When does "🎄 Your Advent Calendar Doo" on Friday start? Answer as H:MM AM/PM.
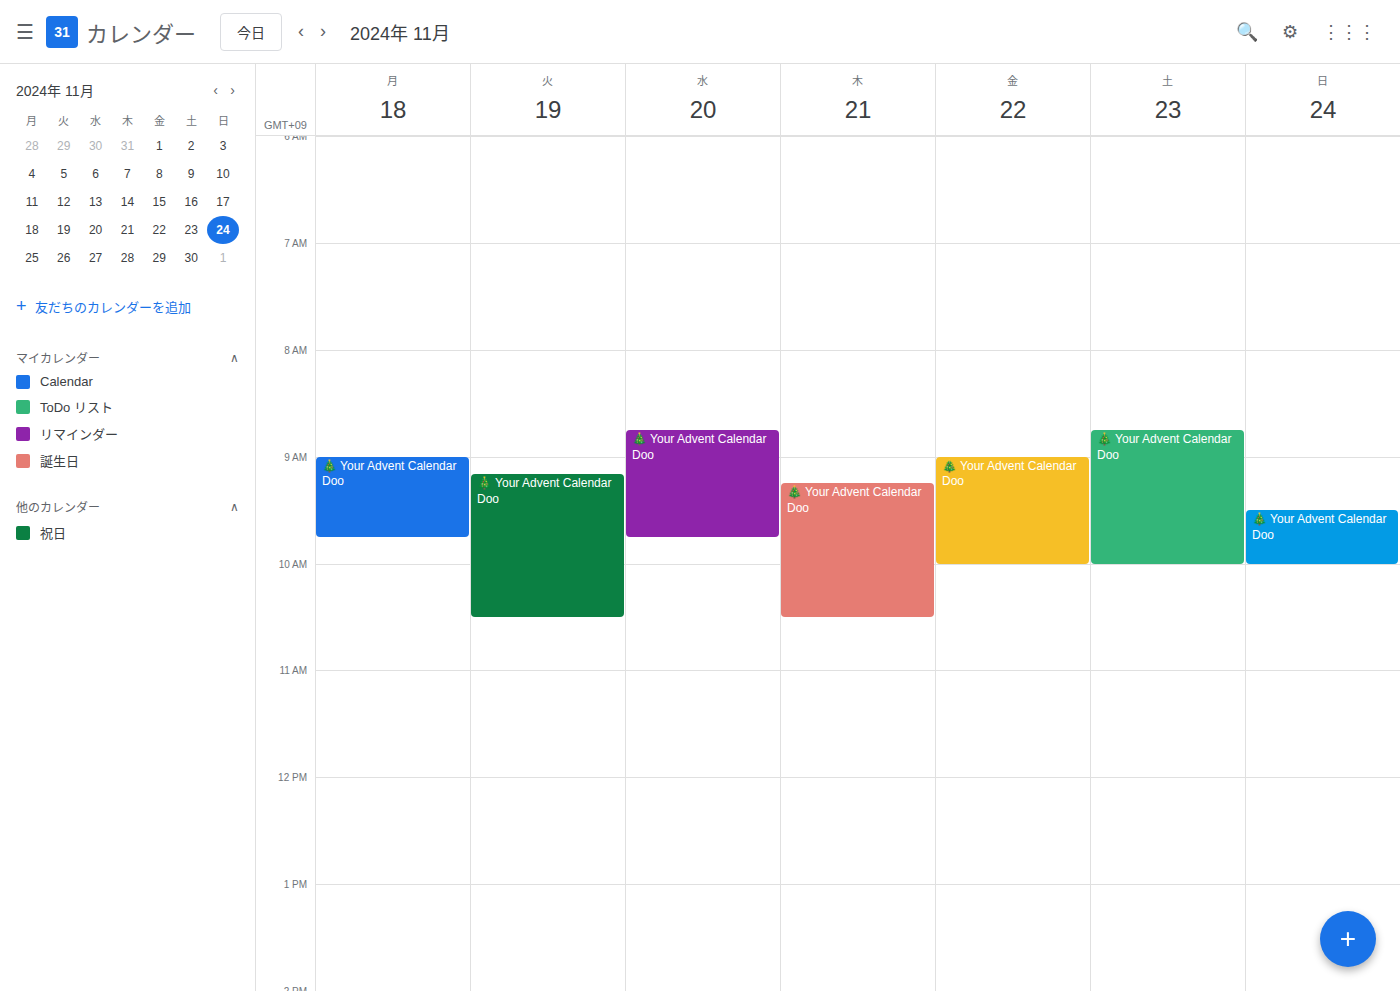
9:00 AM